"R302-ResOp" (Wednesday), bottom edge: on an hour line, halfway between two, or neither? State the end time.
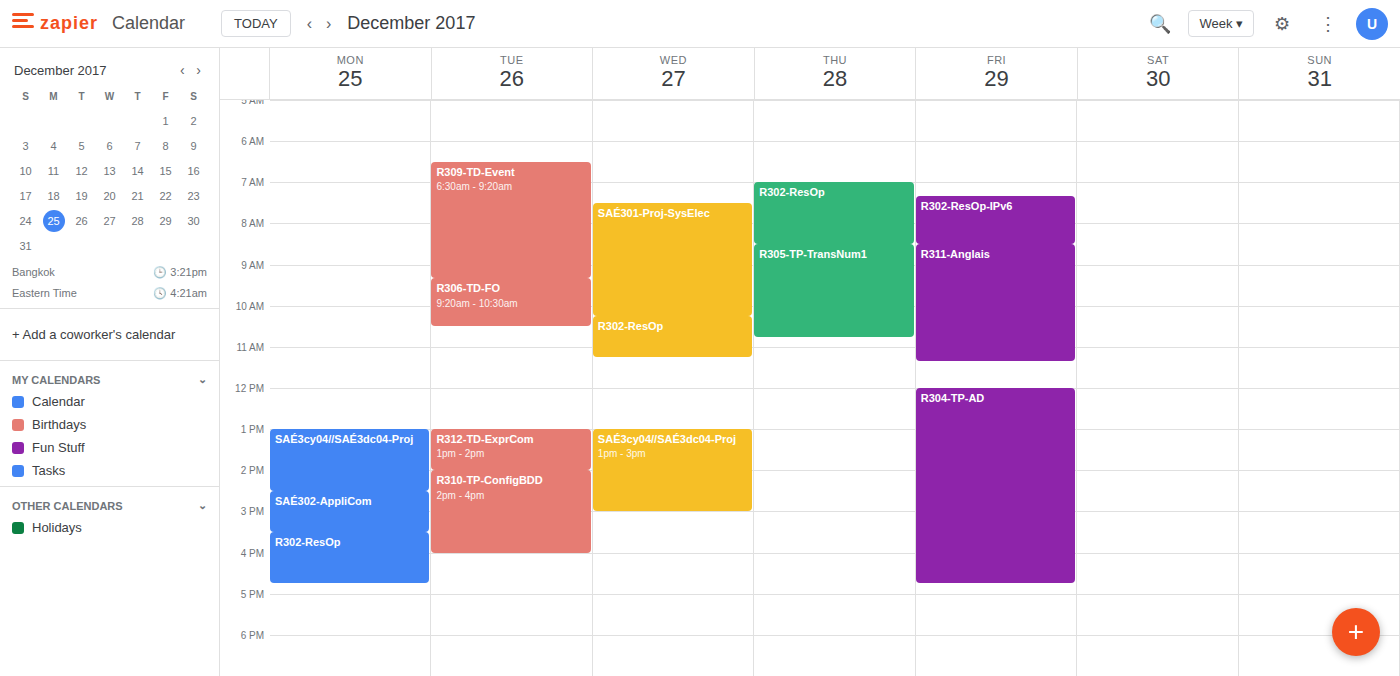
11:15 AM -- neither: a quarter of the way from the 11 AM line to the 12 PM line.